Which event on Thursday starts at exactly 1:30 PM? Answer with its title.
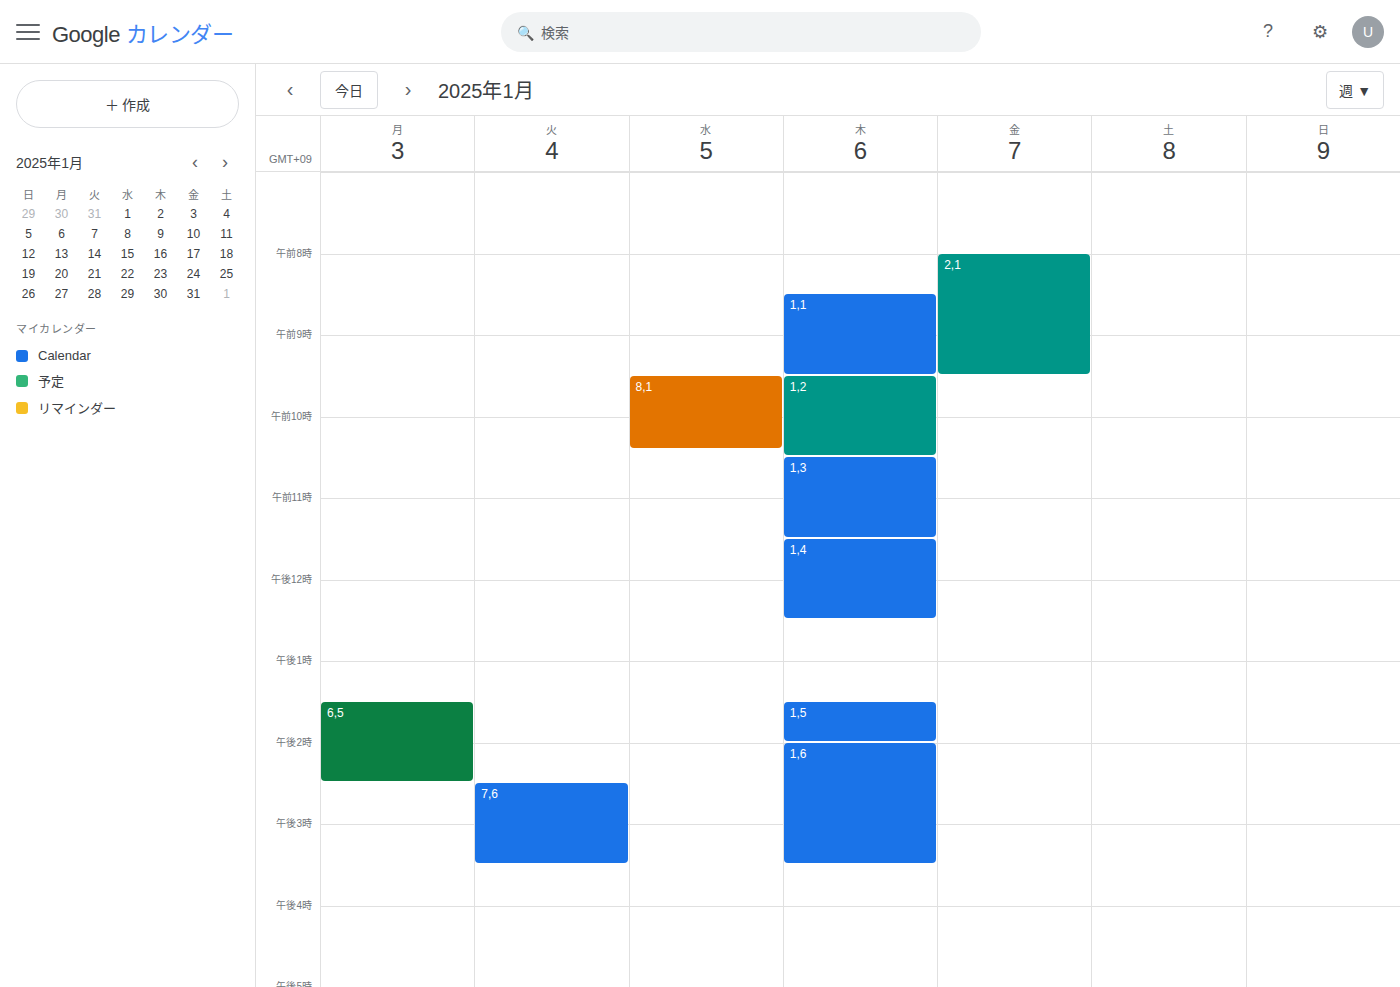
"1,5"